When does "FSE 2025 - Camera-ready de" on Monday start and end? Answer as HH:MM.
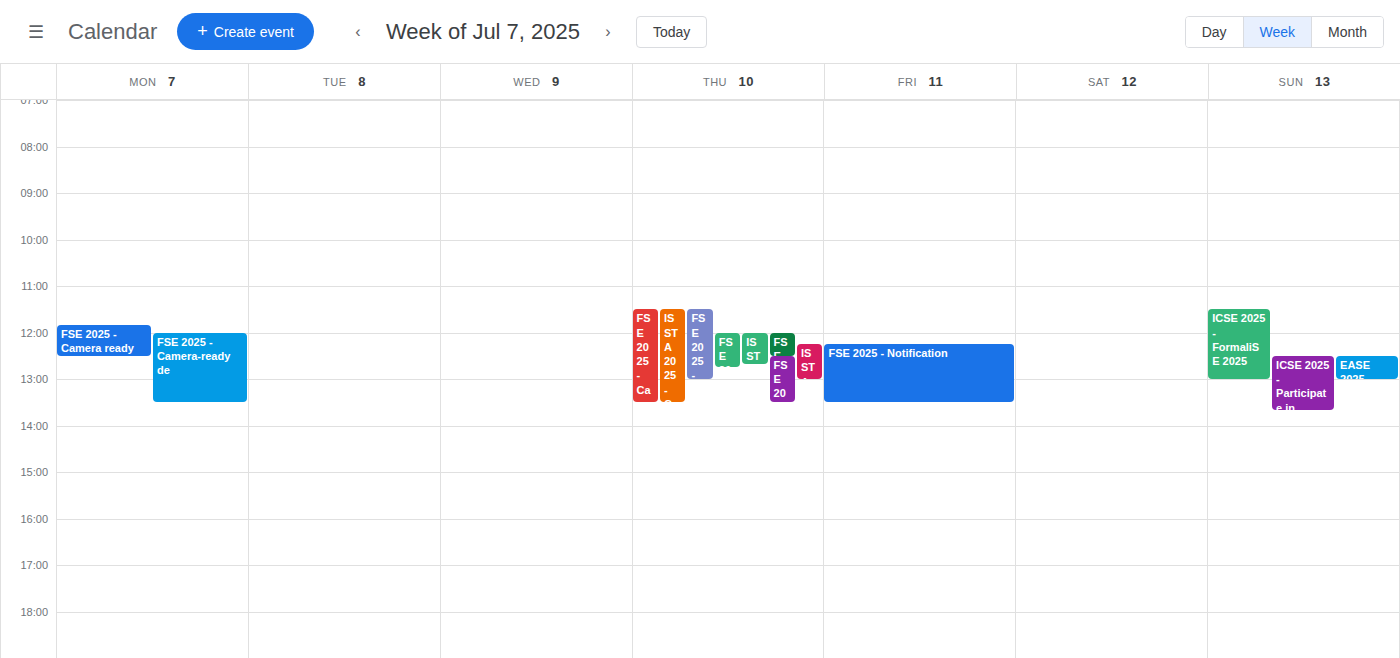
12:00 to 13:30